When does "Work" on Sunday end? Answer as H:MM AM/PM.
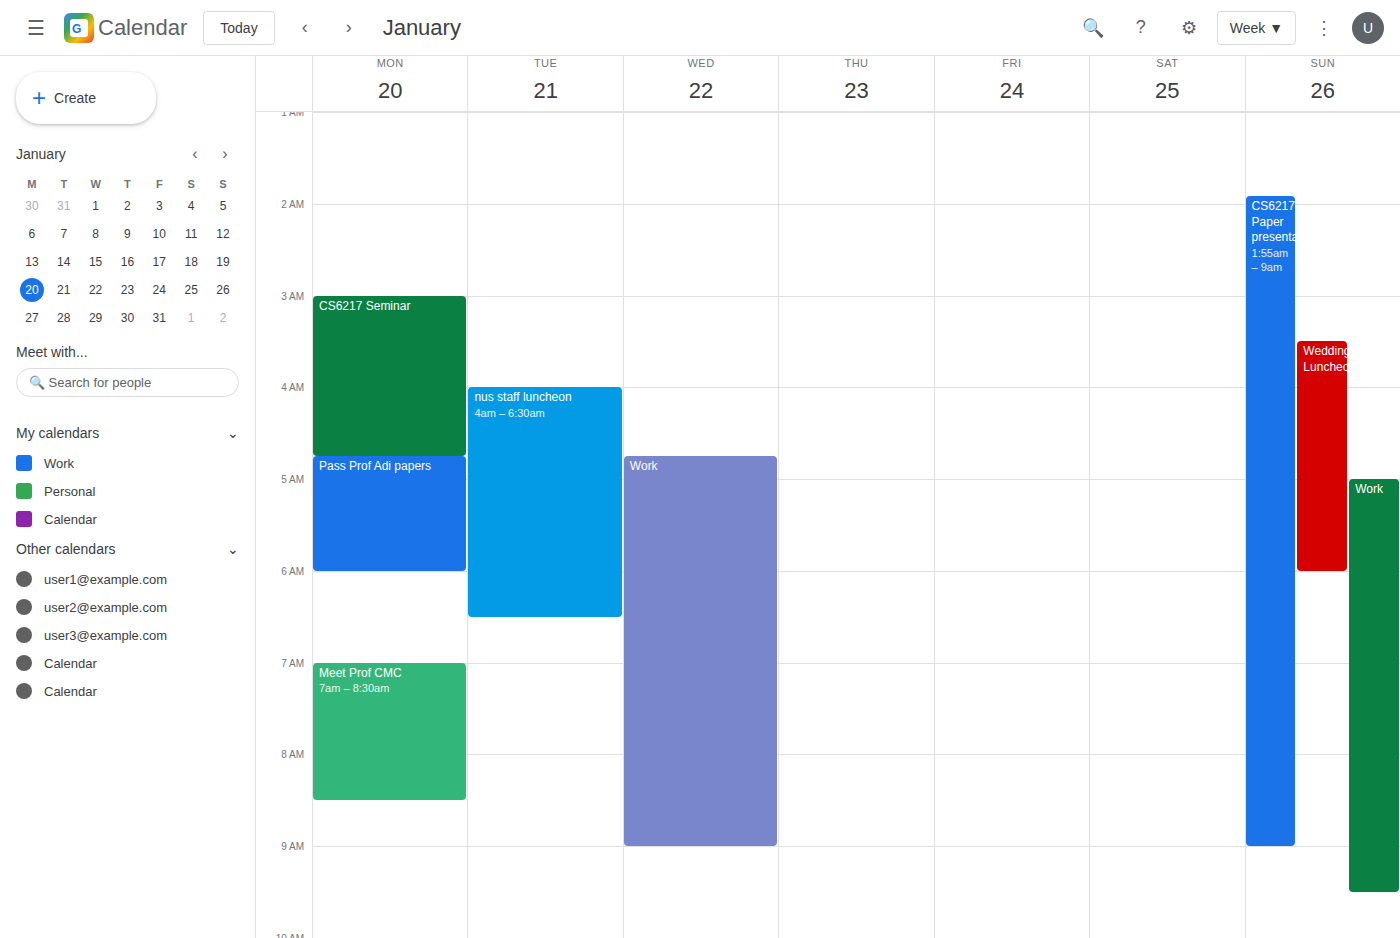
9:30 AM